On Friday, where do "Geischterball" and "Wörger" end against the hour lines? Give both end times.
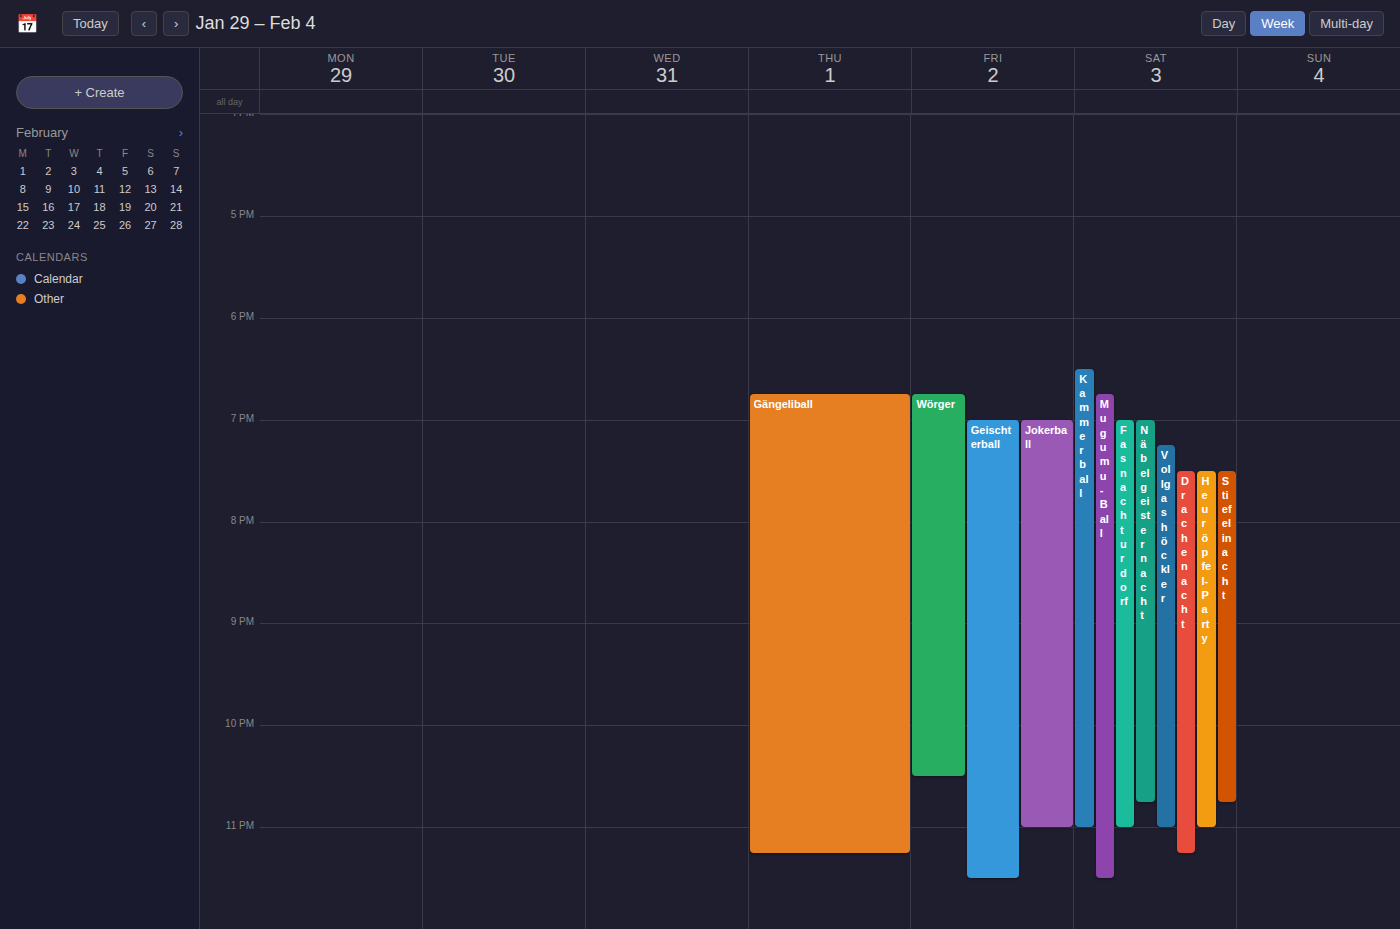
"Geischterball": 11:30 PM, halfway between the 11 PM and 12 AM lines. "Wörger": 10:30 PM, halfway between the 10 PM and 11 PM lines.